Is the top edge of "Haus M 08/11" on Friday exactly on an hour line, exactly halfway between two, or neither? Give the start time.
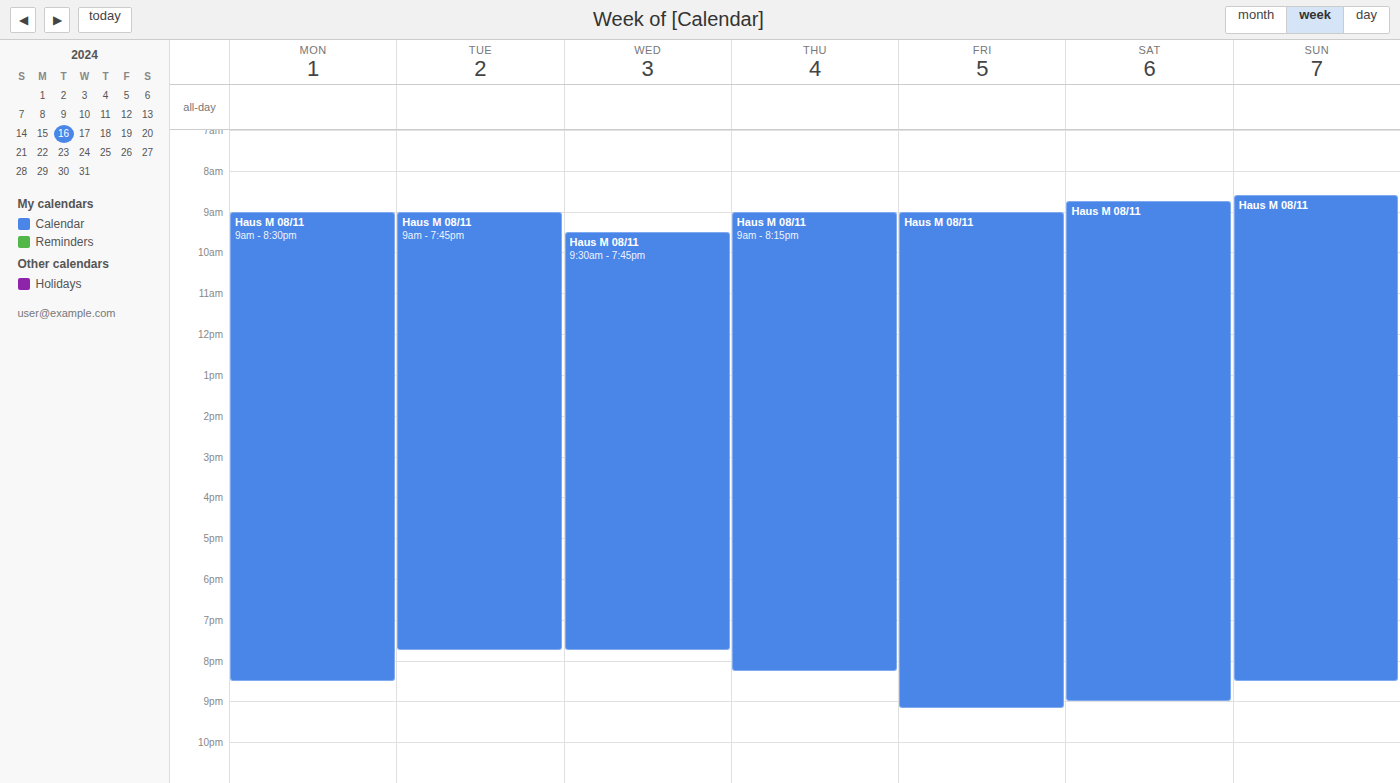
09:00 -- exactly on the 09:00 line.